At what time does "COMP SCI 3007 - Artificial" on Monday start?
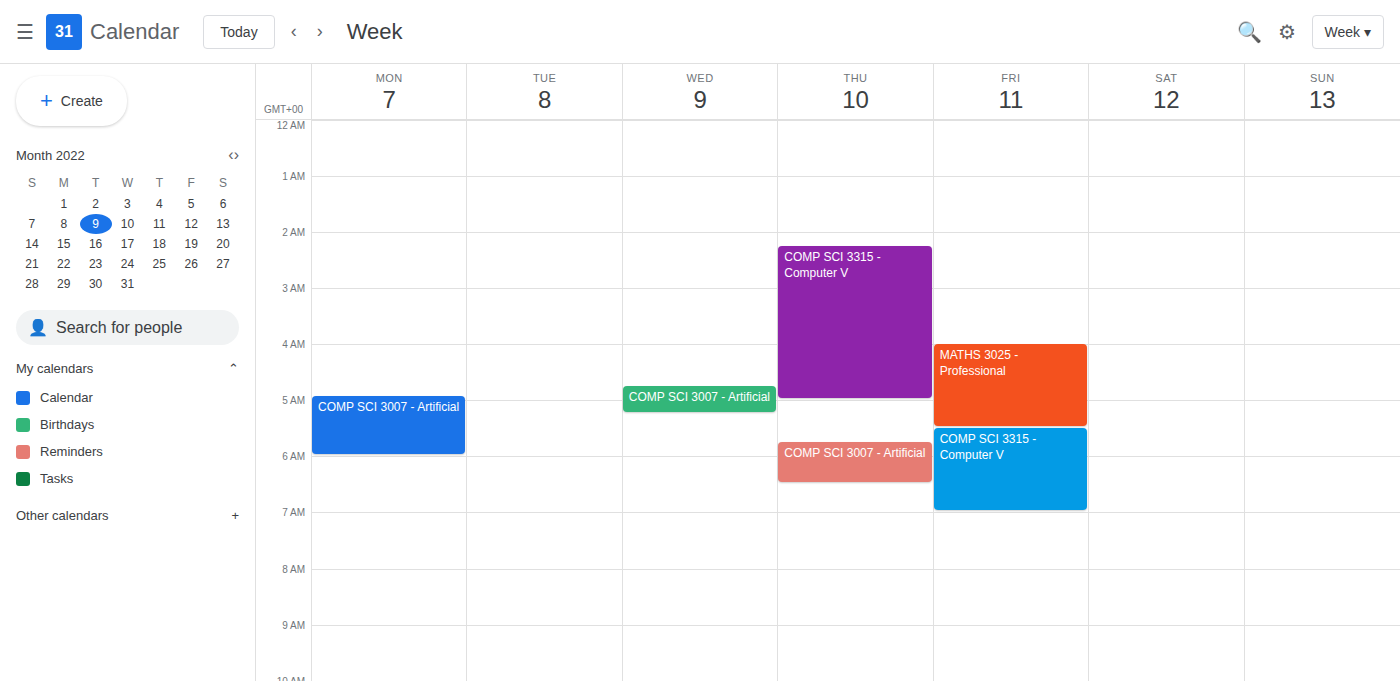
04:55